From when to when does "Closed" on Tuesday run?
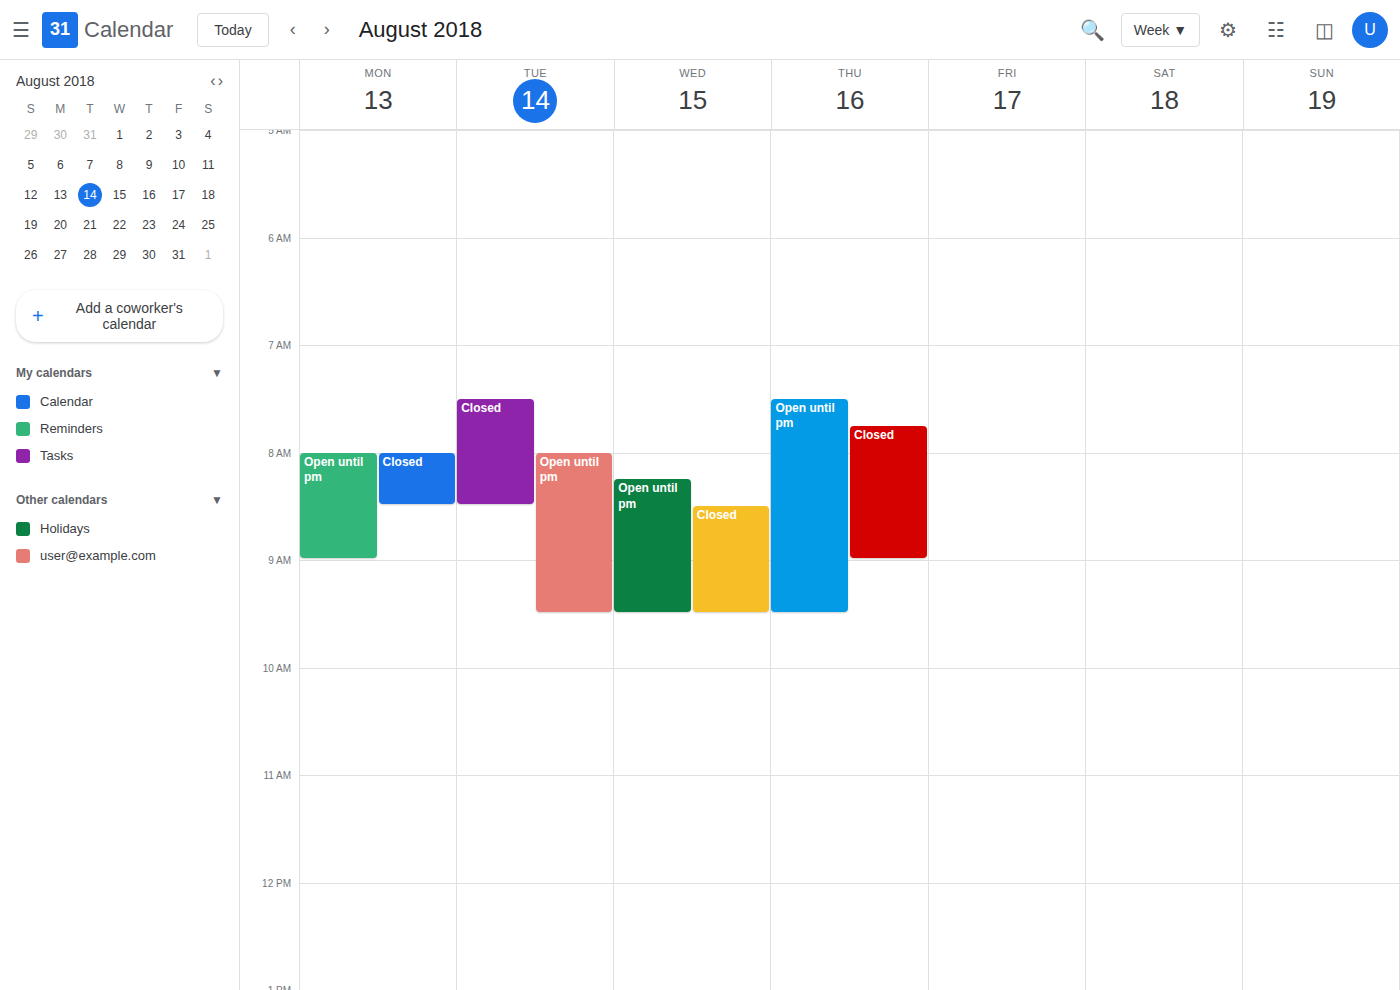
7:30 AM to 8:30 AM